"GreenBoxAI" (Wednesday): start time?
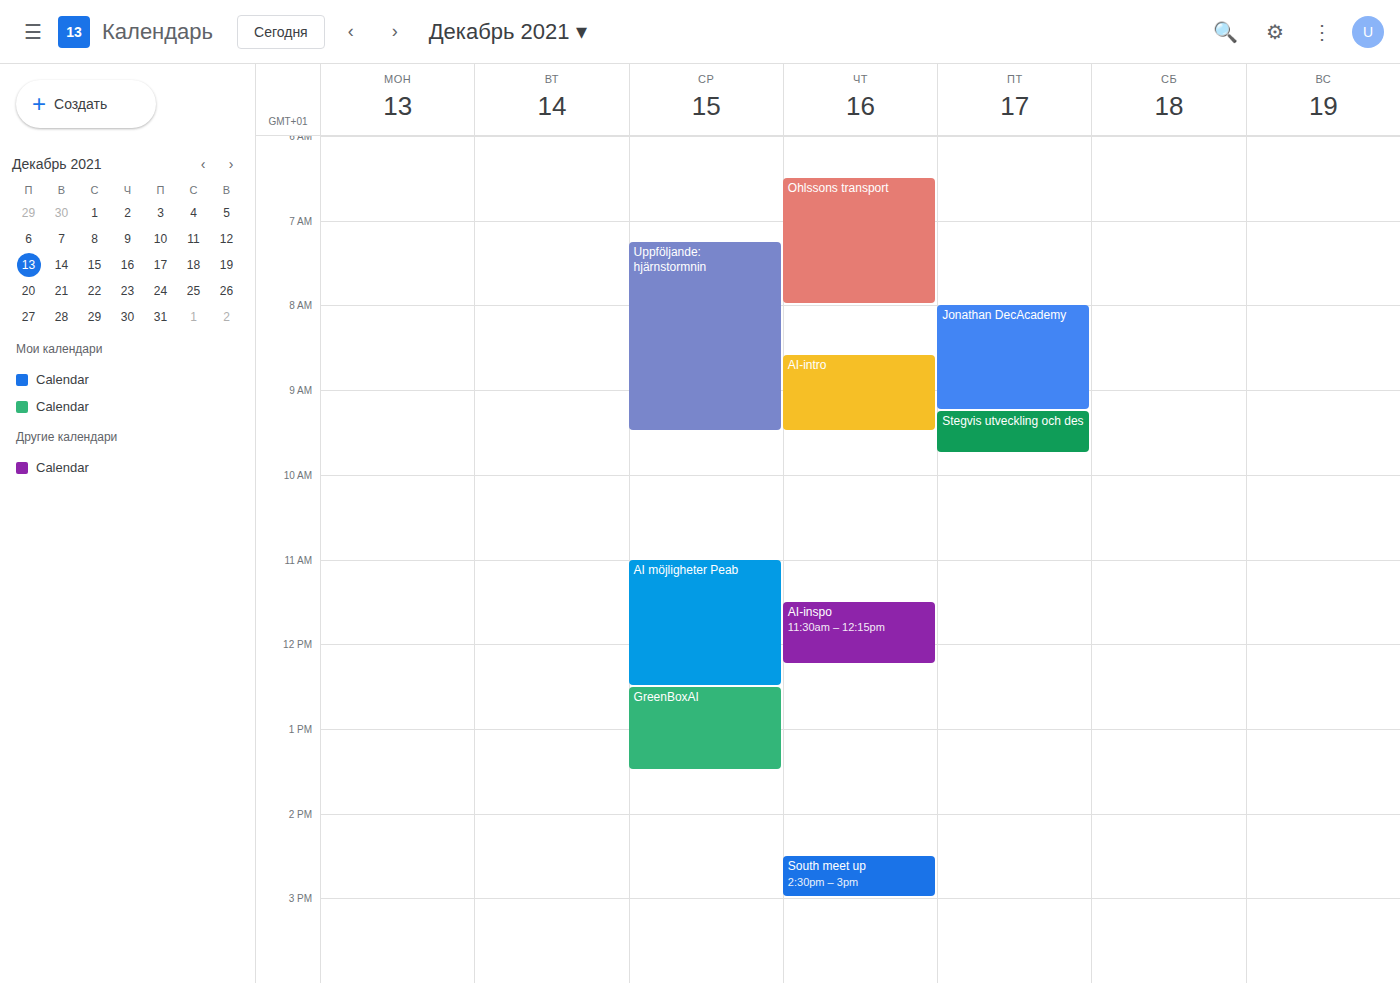
12:30 PM